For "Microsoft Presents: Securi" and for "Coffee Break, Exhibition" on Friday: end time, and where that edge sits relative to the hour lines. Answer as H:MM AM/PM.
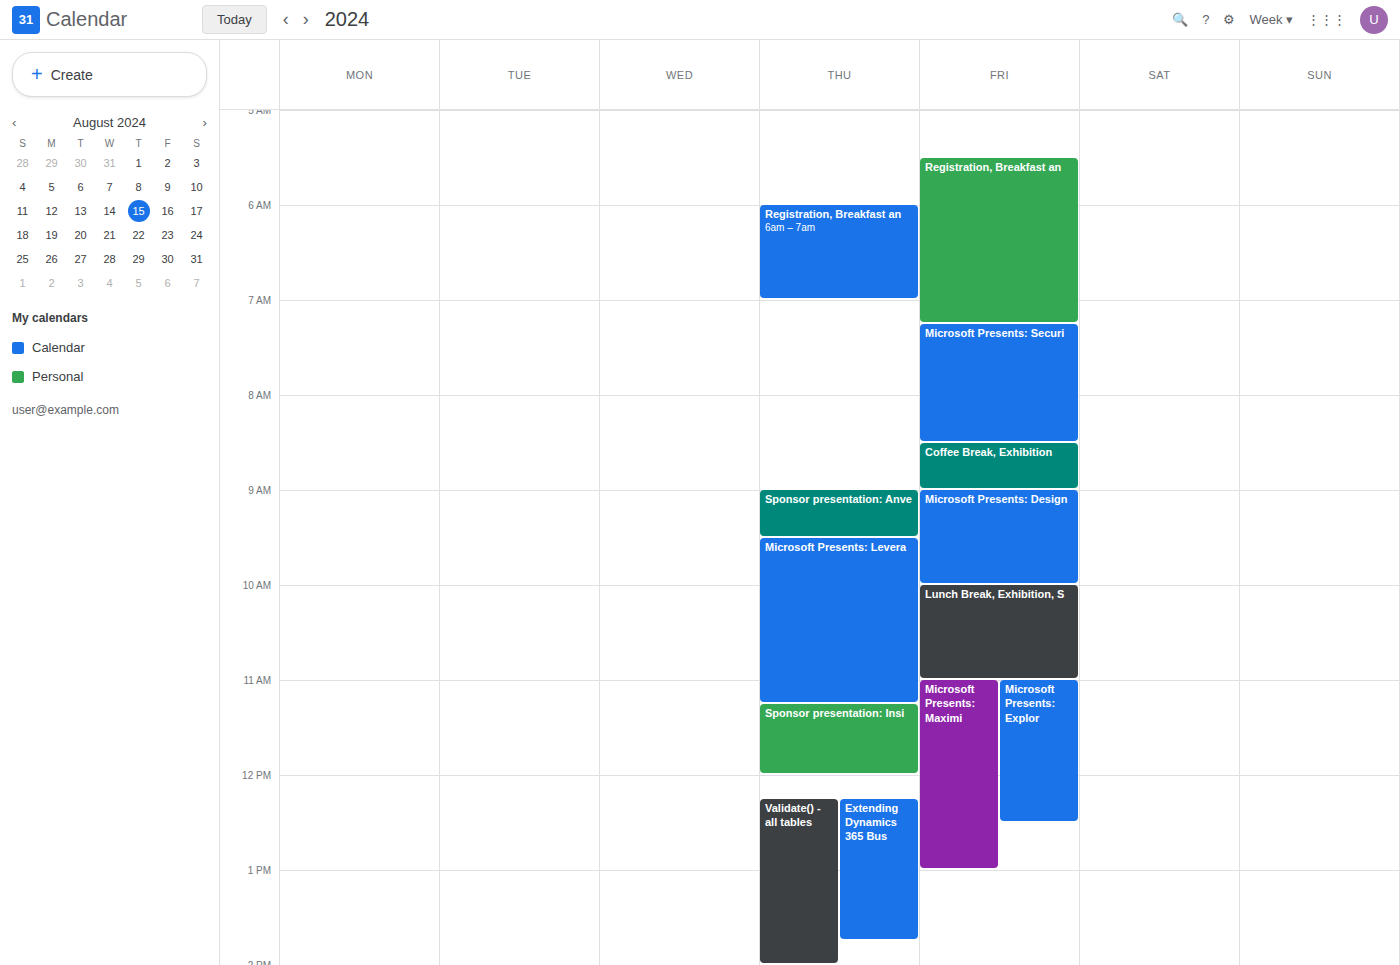
"Microsoft Presents: Securi": 8:30 AM, halfway between the 8 AM and 9 AM lines. "Coffee Break, Exhibition": 9:00 AM, exactly on the 9 AM line.